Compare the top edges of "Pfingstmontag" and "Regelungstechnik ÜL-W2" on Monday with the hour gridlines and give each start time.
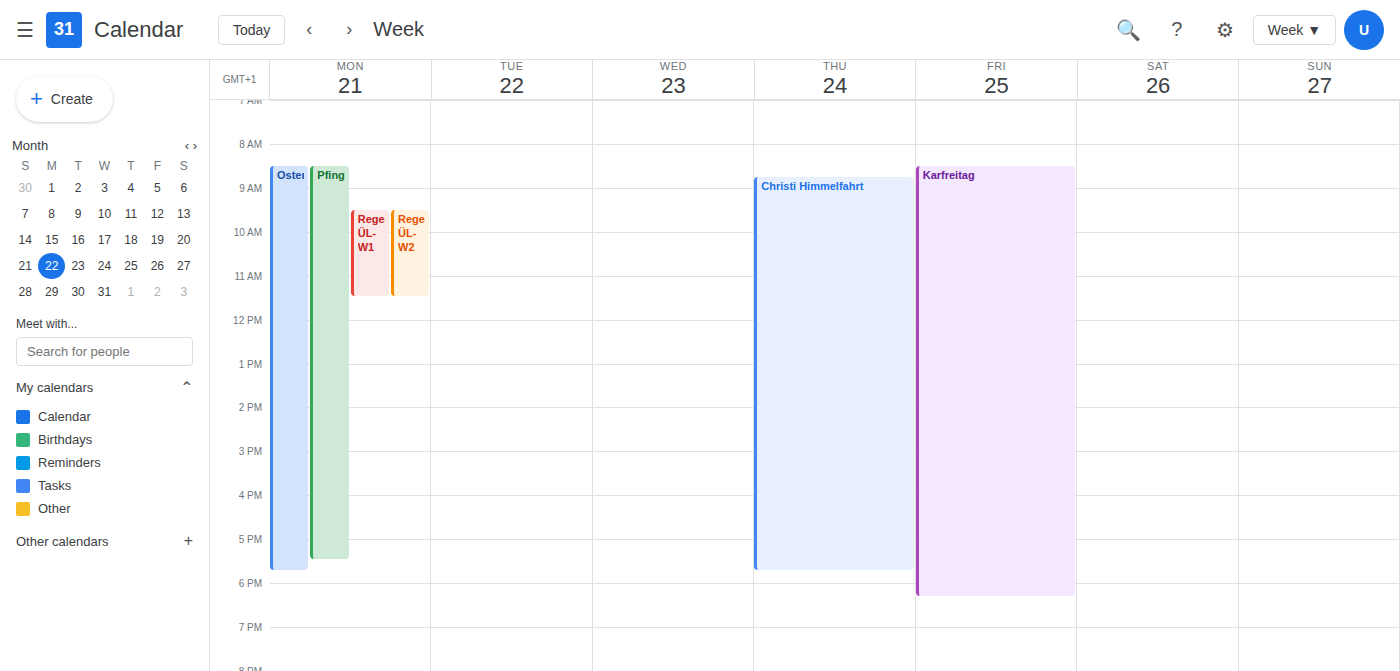
"Pfingstmontag": 8:30 AM, halfway between the 8 AM and 9 AM lines. "Regelungstechnik ÜL-W2": 9:30 AM, halfway between the 9 AM and 10 AM lines.